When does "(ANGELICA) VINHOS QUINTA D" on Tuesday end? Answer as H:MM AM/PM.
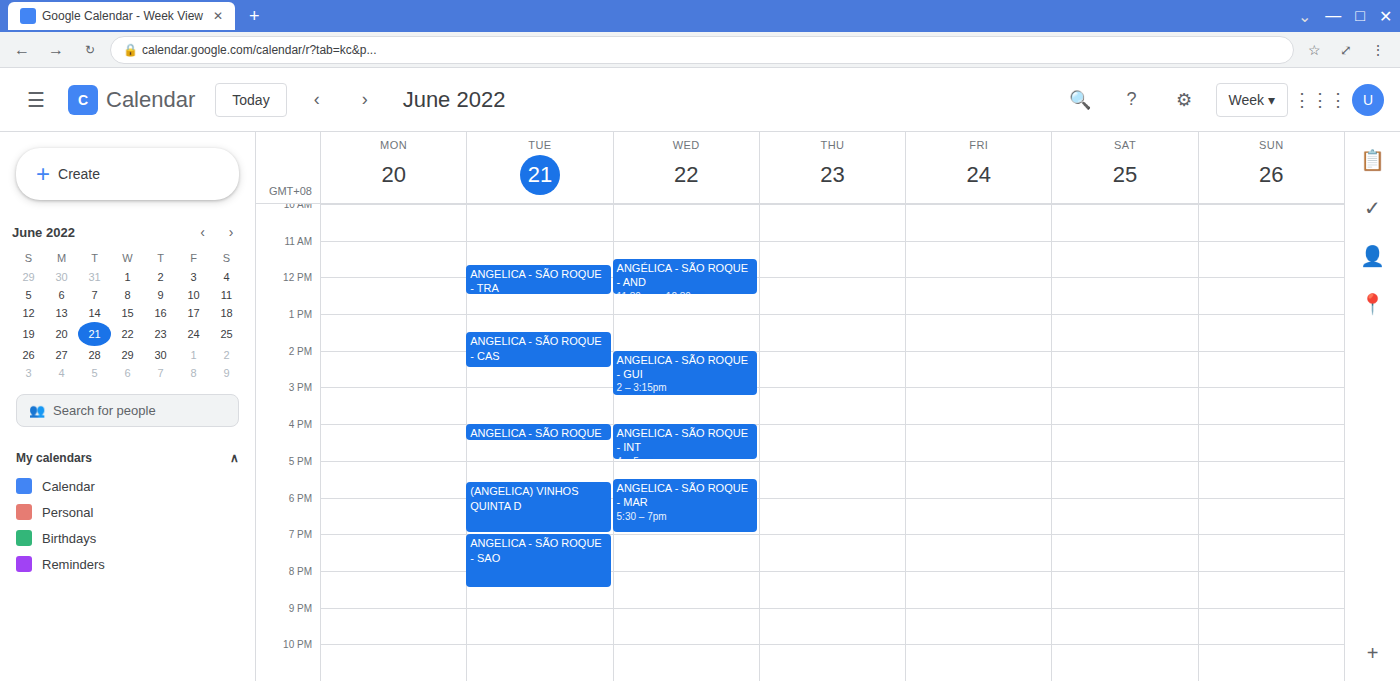
7:00 PM